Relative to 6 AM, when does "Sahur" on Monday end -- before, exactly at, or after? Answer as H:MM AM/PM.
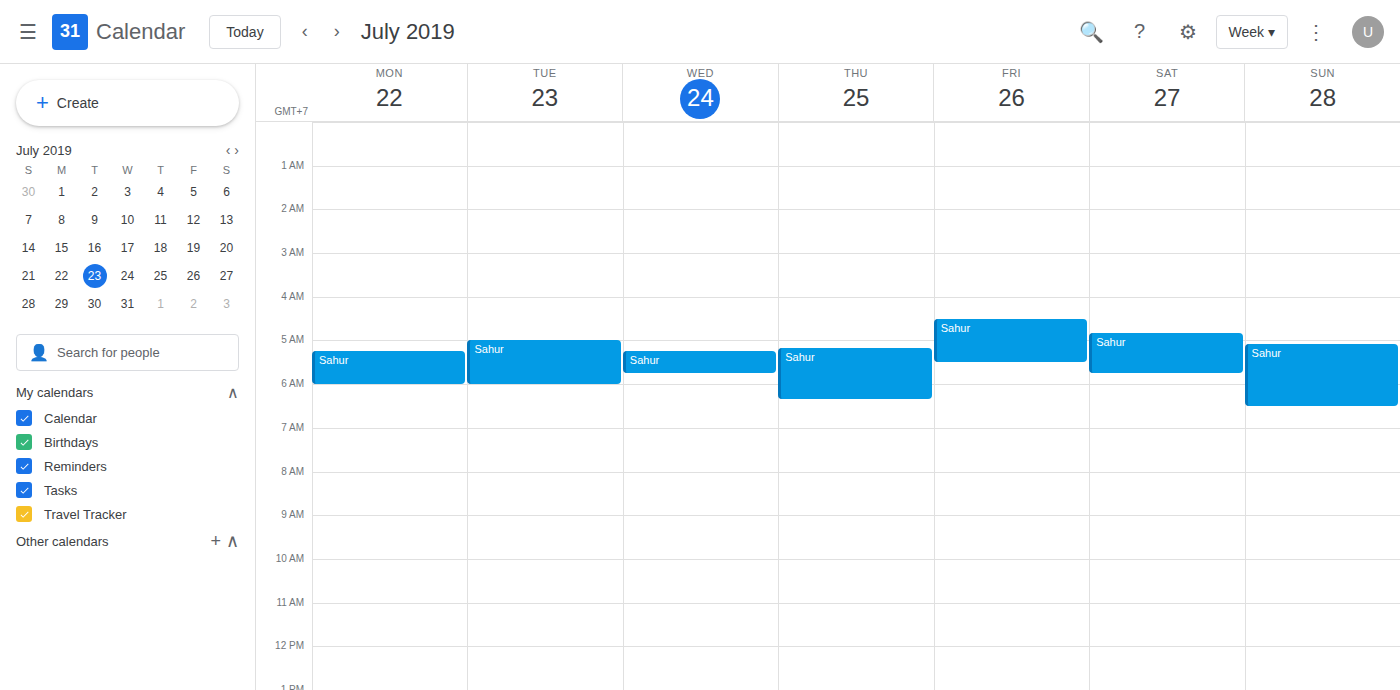
6:00 AM -- exactly at 6 AM, on the 6 AM line.